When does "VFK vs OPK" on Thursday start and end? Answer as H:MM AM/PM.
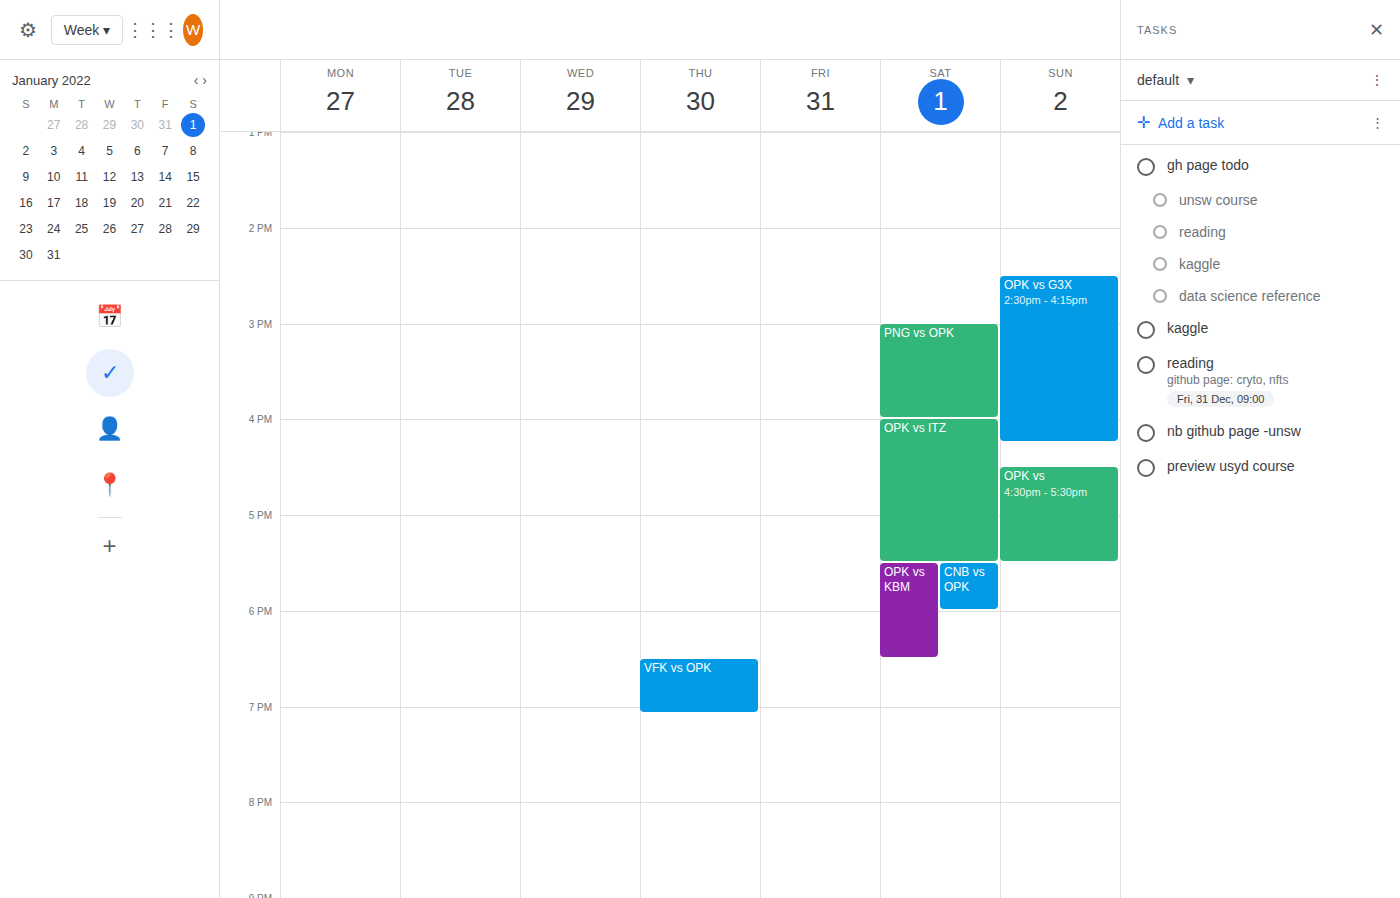
6:30 PM to 7:05 PM